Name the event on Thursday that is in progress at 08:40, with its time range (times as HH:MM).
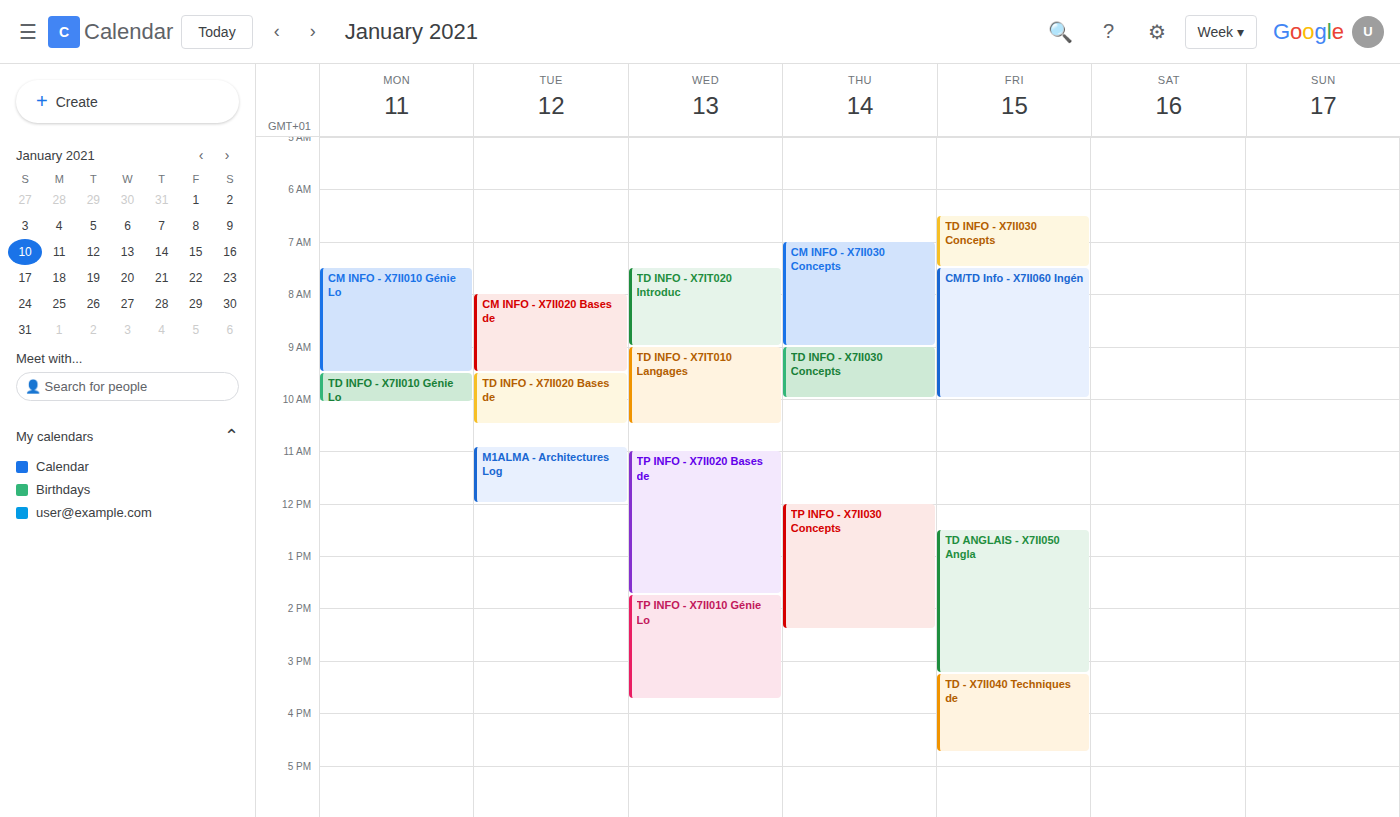
"CM INFO - X7II030 Concepts", 07:00 to 09:00